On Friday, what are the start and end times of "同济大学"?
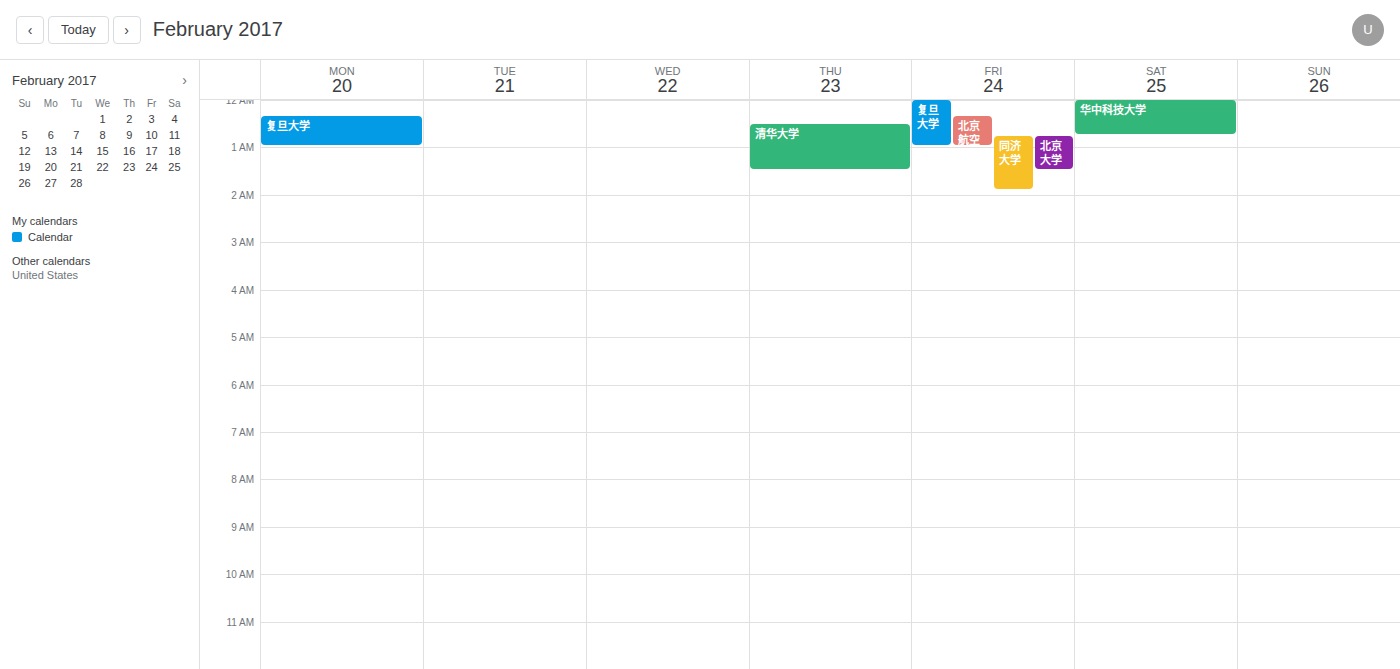
12:45 AM to 1:55 AM